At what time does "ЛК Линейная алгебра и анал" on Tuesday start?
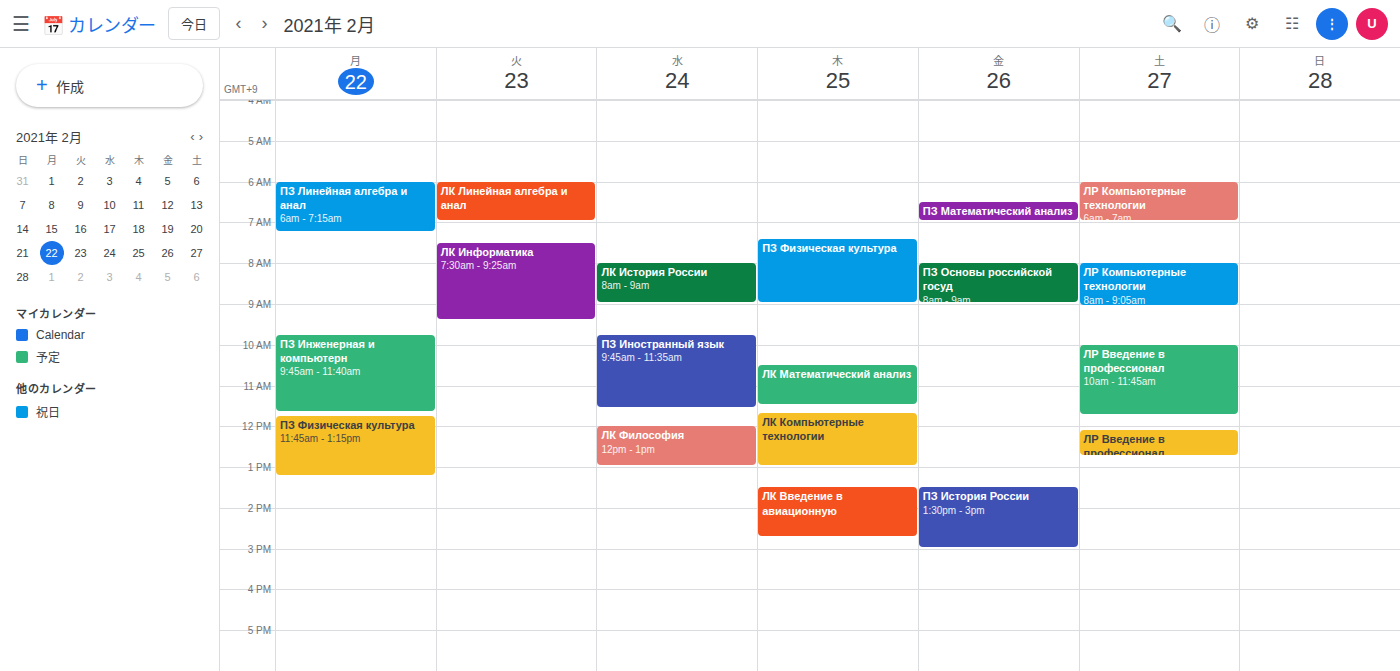
6:00 AM